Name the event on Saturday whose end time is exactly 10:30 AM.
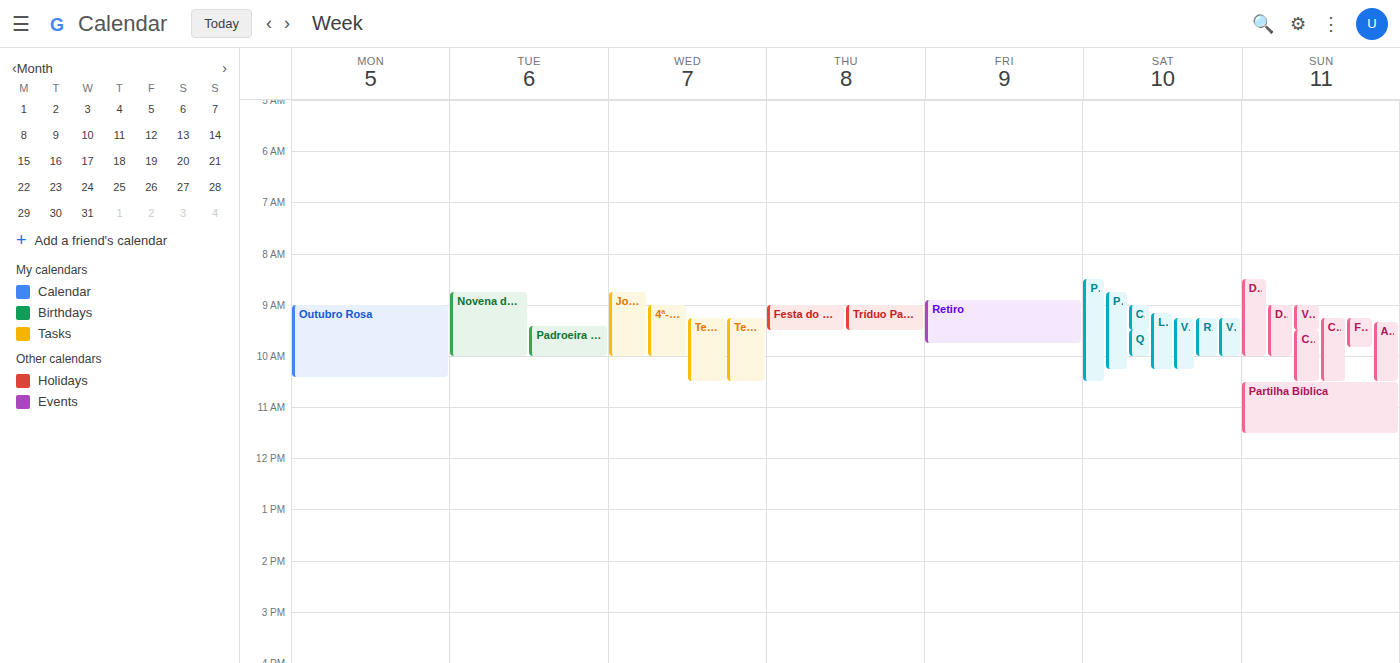
"Preparação do Natal do Sen"